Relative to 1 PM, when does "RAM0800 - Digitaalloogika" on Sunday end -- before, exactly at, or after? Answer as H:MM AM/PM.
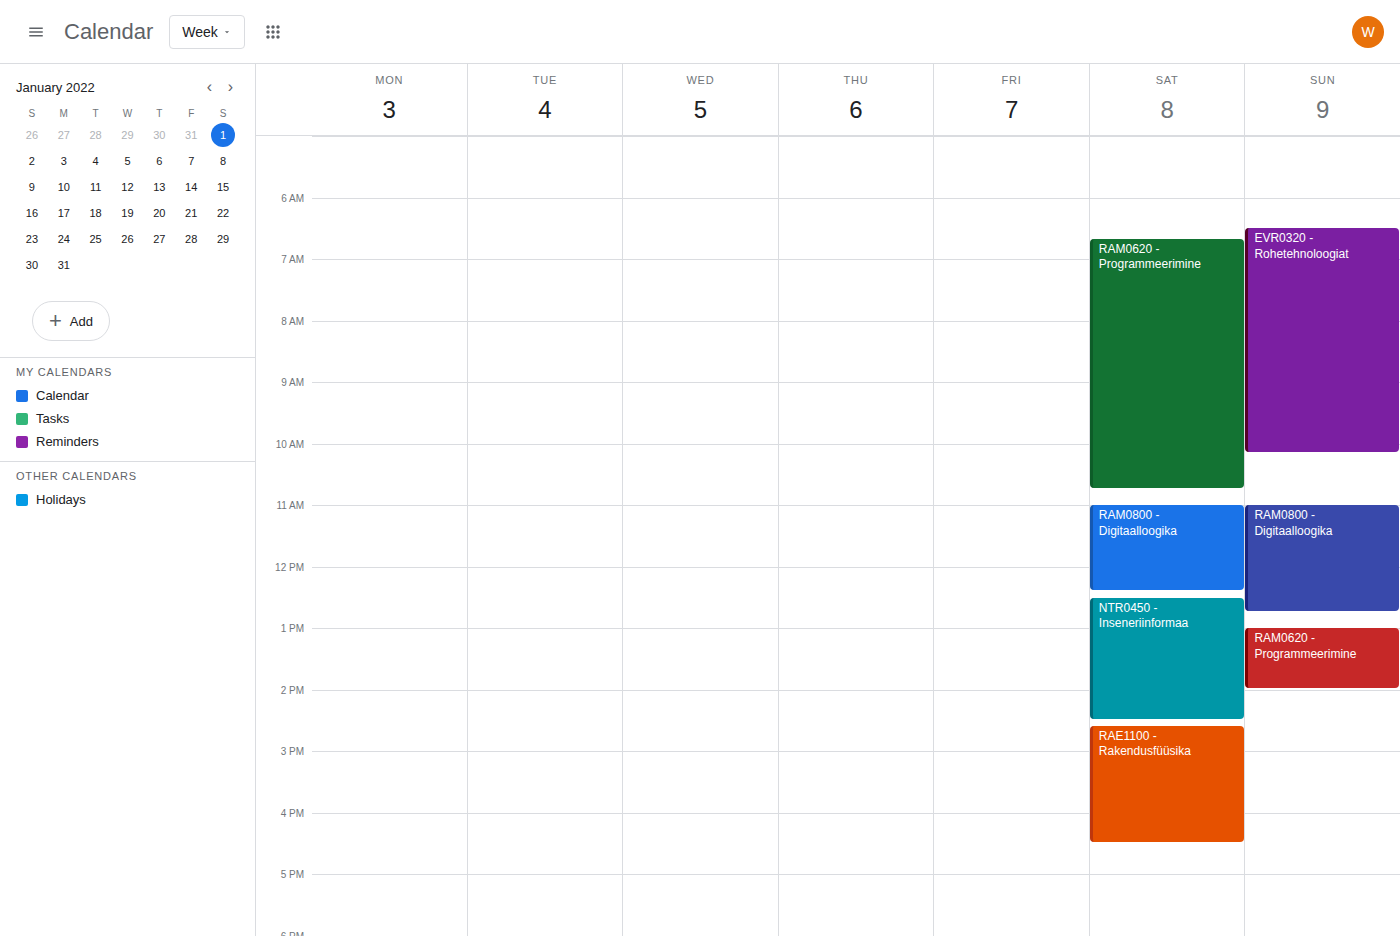
12:45 PM -- before 1 PM, 15 minutes above the 1 PM line.